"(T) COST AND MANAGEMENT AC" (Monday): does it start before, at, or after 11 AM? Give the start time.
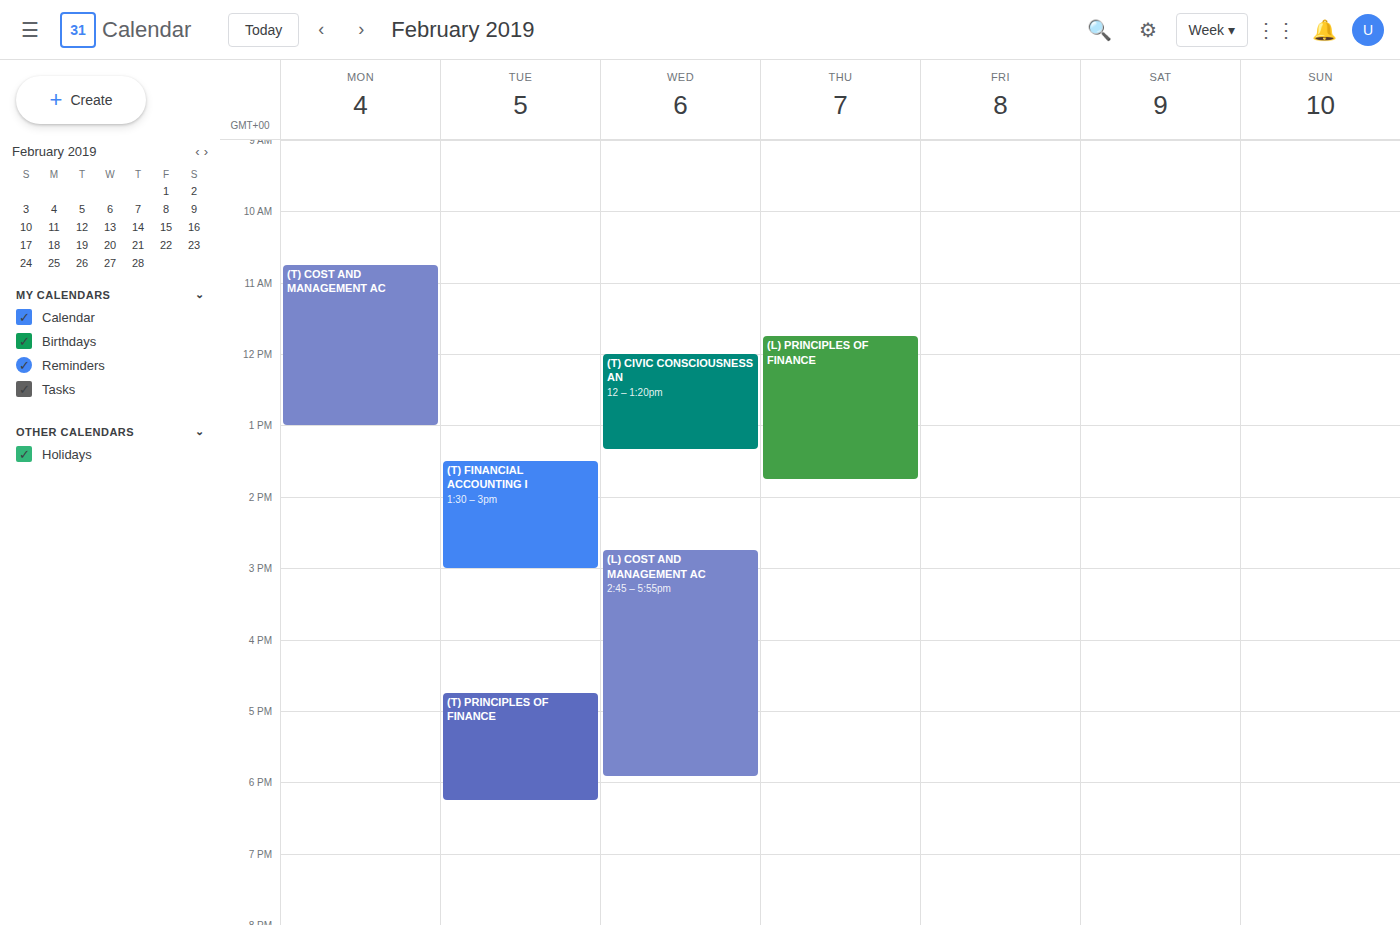
10:45 AM -- before 11 AM, 15 minutes above the 11 AM line.